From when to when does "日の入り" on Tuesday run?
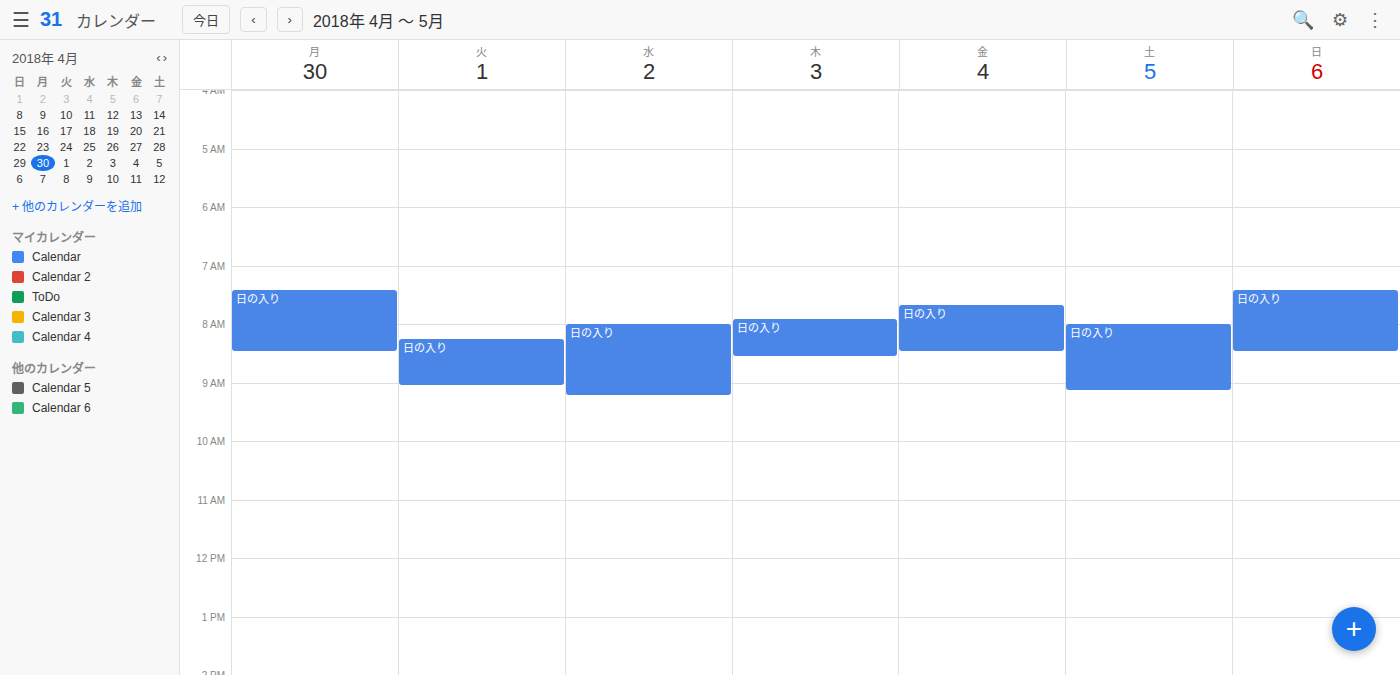
8:15 AM to 9:05 AM